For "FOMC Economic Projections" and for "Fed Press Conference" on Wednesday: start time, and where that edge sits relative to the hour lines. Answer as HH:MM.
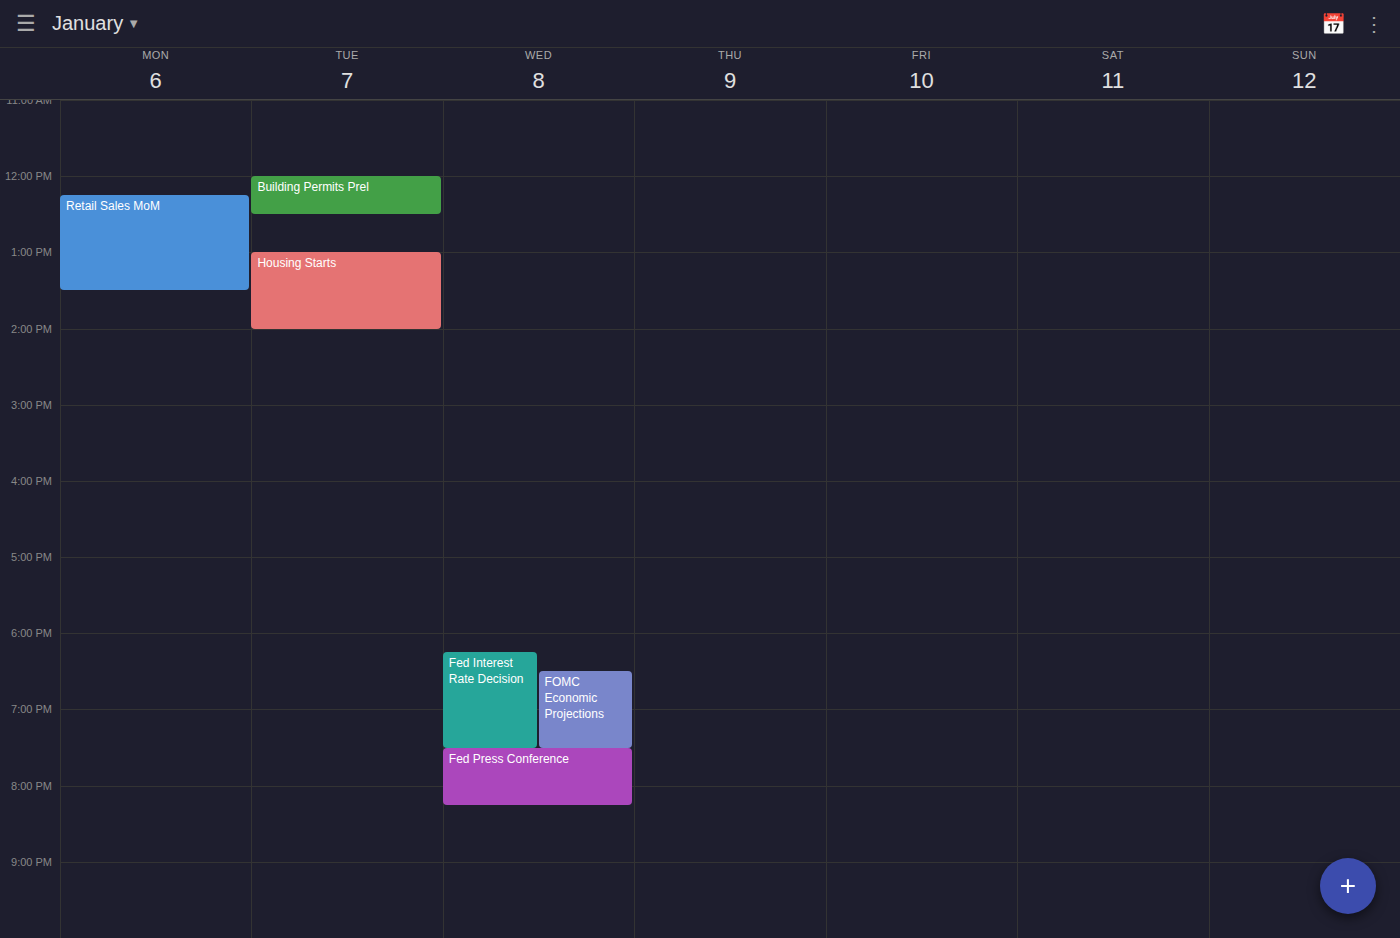
"FOMC Economic Projections": 18:30, halfway between the 18:00 and 19:00 lines. "Fed Press Conference": 19:30, halfway between the 19:00 and 20:00 lines.